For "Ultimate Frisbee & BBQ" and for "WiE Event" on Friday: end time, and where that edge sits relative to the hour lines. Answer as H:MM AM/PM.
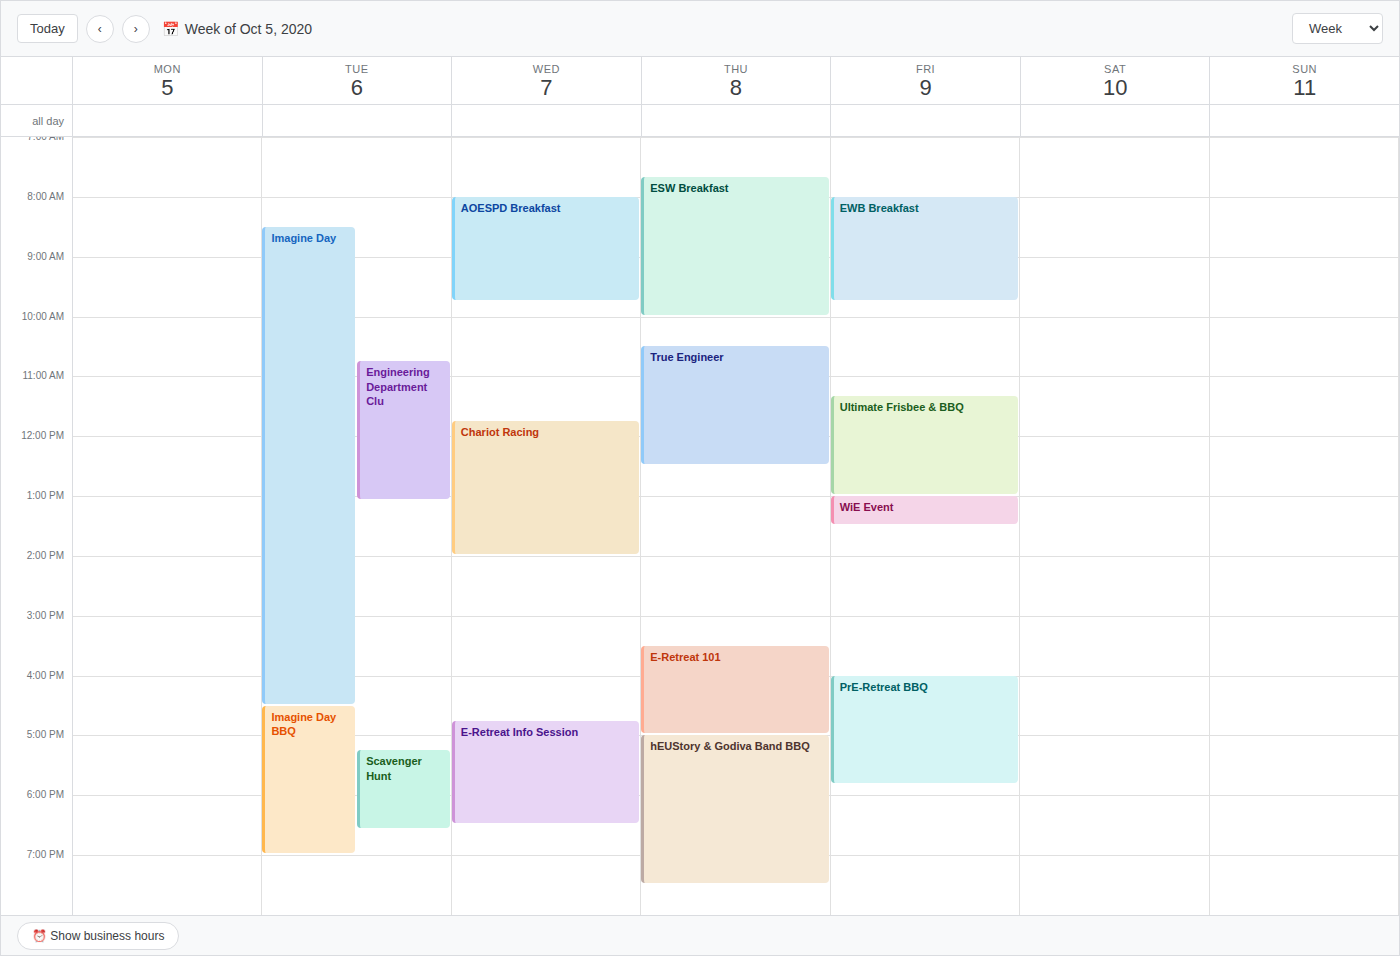
"Ultimate Frisbee & BBQ": 1:00 PM, exactly on the 1 PM line. "WiE Event": 1:30 PM, halfway between the 1 PM and 2 PM lines.